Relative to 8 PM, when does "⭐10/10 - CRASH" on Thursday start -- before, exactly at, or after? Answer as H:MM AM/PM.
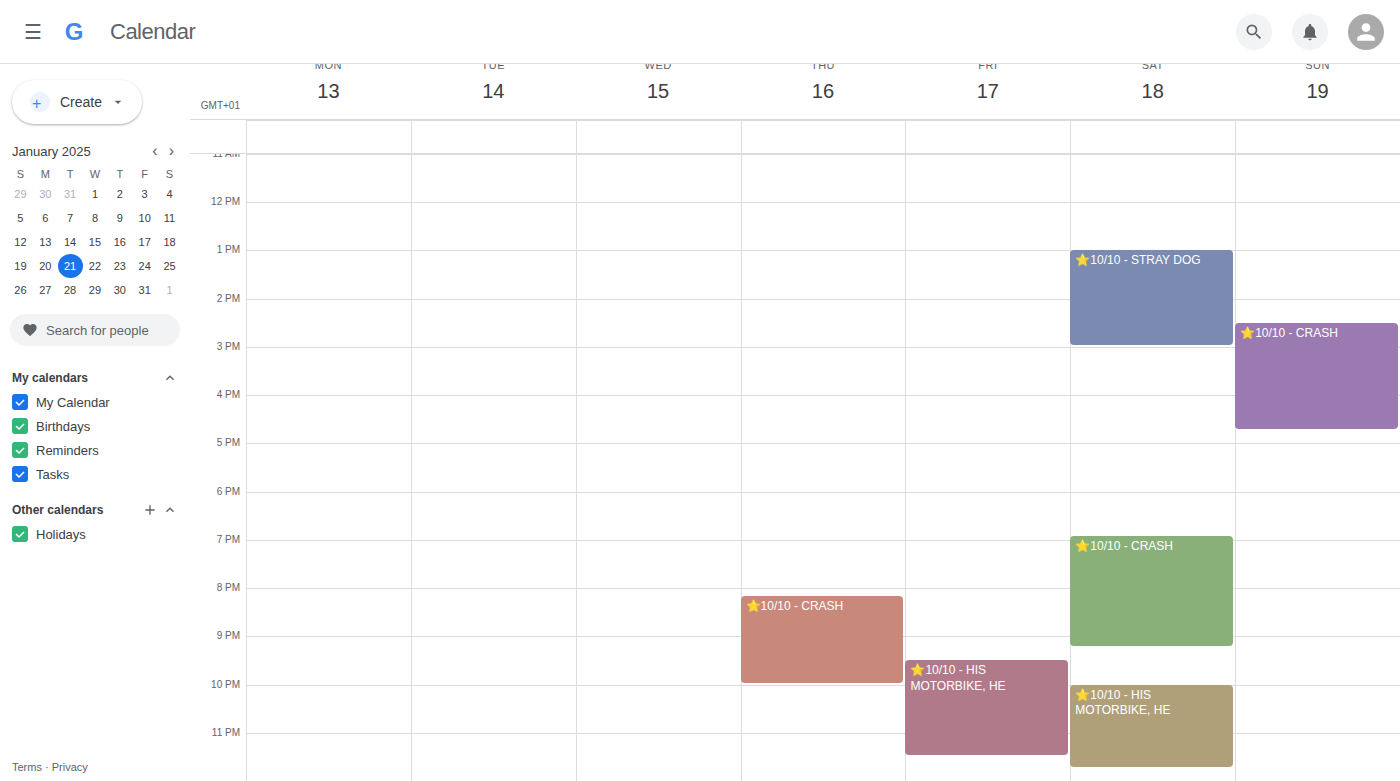
8:10 PM -- after 8 PM, 10 minutes below the 8 PM line.